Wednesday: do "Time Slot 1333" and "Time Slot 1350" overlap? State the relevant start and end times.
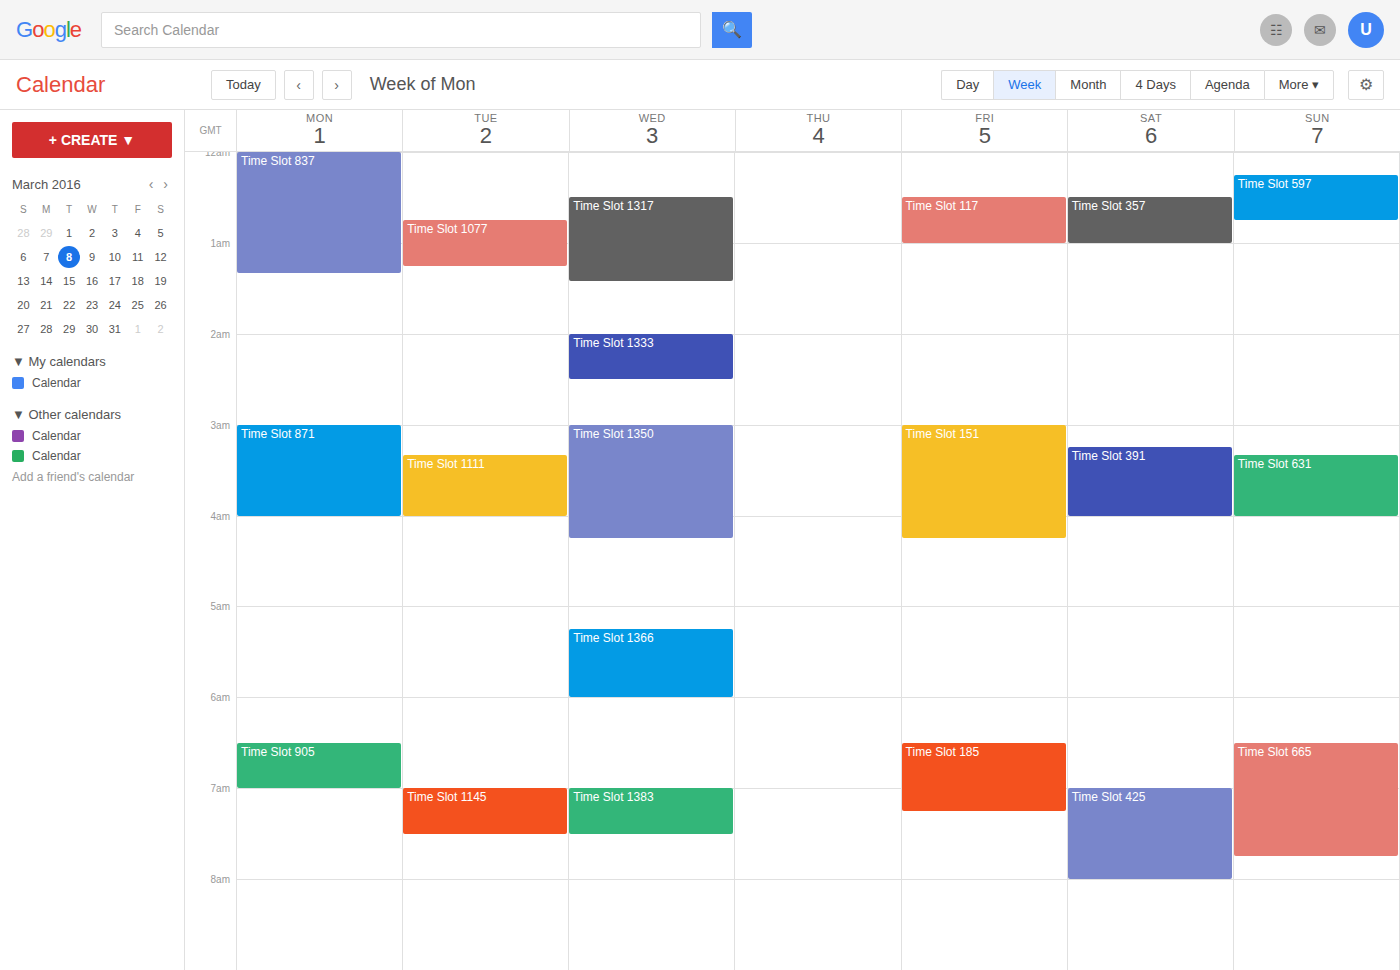
"Time Slot 1333" ends at 2:30 AM and "Time Slot 1350" starts at 3:00 AM -- no overlap.